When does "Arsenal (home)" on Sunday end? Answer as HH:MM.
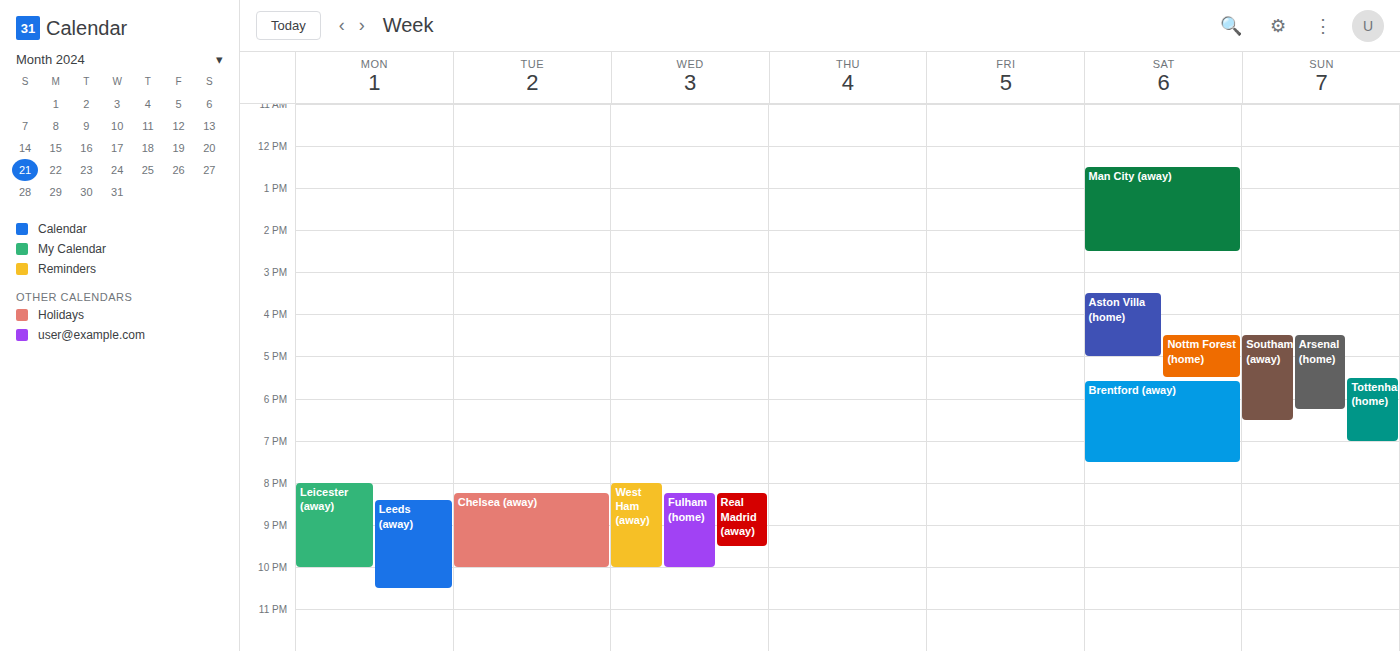
18:15